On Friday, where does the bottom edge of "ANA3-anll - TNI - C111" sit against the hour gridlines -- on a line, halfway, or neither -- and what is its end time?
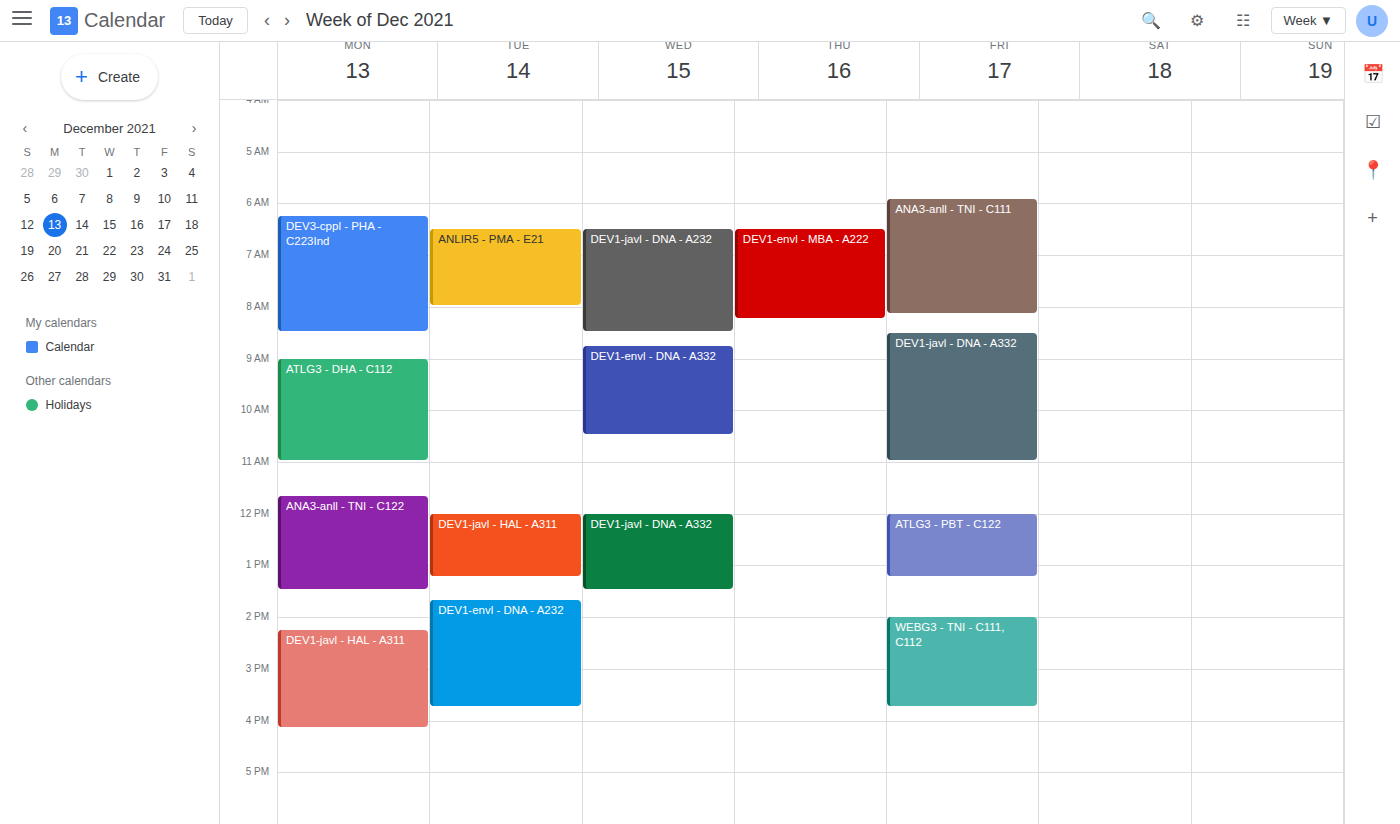
08:10 -- neither: 10 minutes below the 08:00 line and 50 minutes above the 09:00 line.